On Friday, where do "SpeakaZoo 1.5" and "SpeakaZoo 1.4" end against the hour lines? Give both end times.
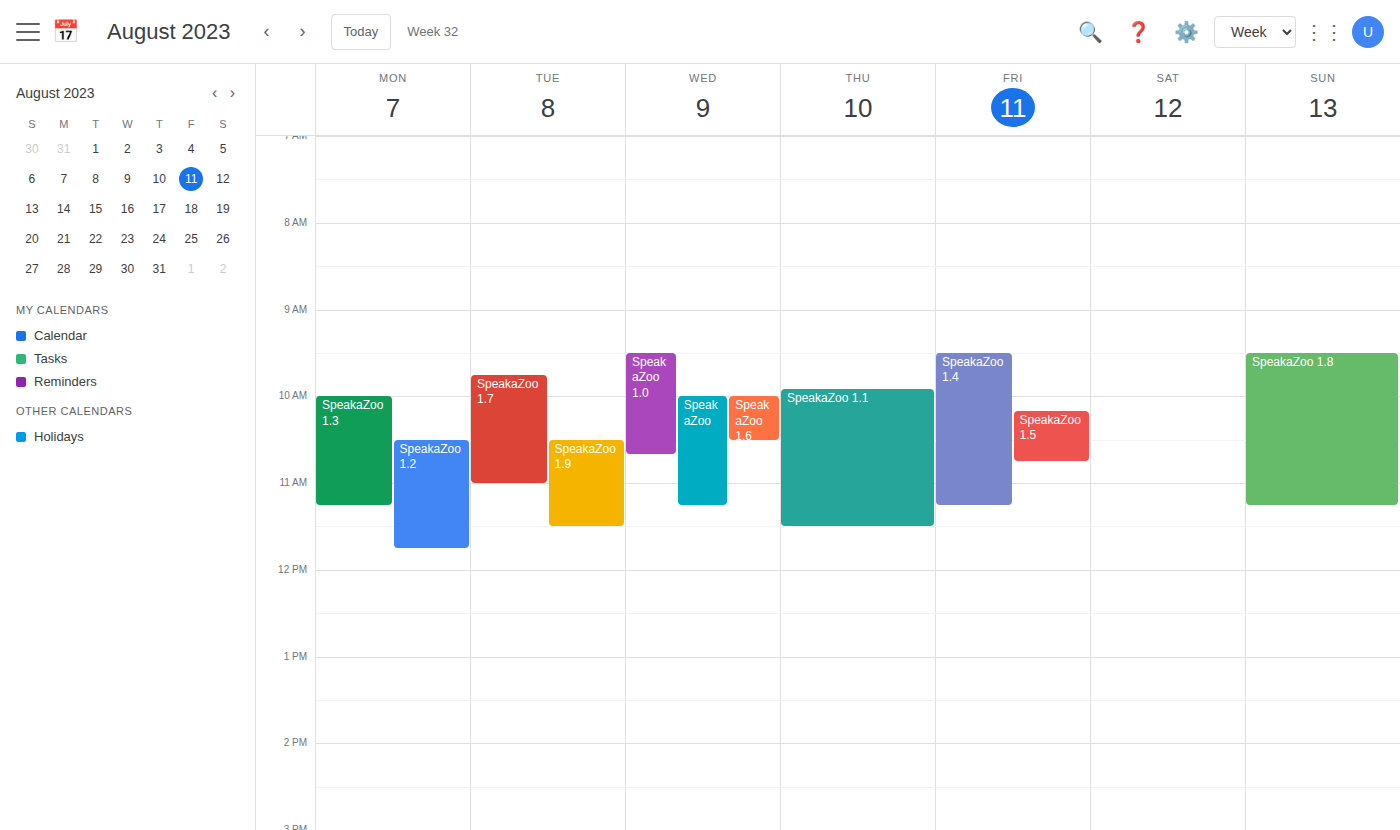
"SpeakaZoo 1.5": 10:45 AM, neither: three quarters of the way from the 10 AM line to the 11 AM line. "SpeakaZoo 1.4": 11:15 AM, neither: a quarter of the way from the 11 AM line to the 12 PM line.